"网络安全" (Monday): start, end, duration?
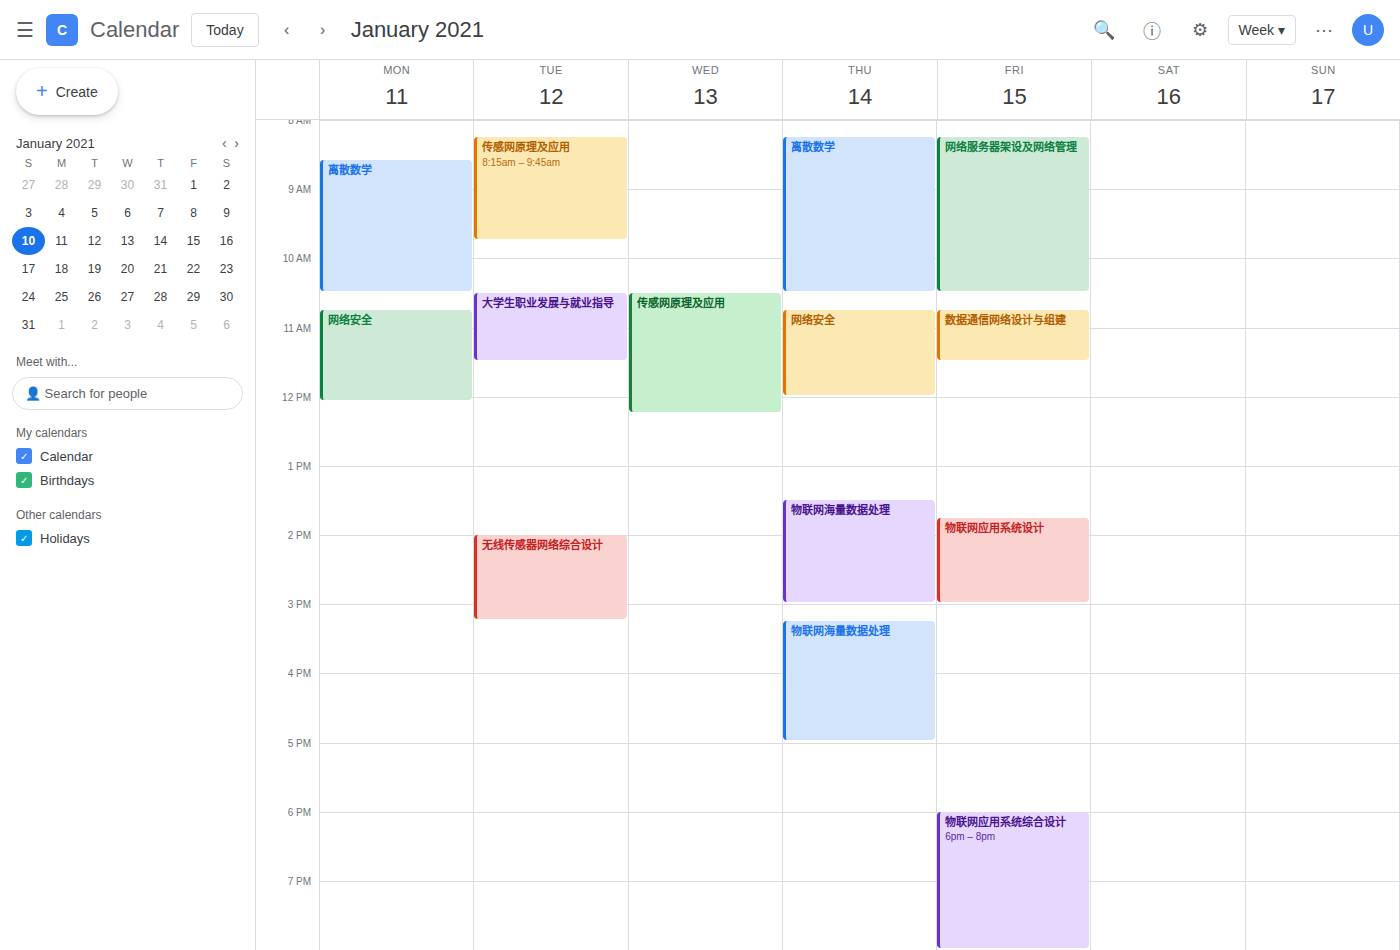
10:45 AM to 12:05 PM, 1 hour 20 minutes